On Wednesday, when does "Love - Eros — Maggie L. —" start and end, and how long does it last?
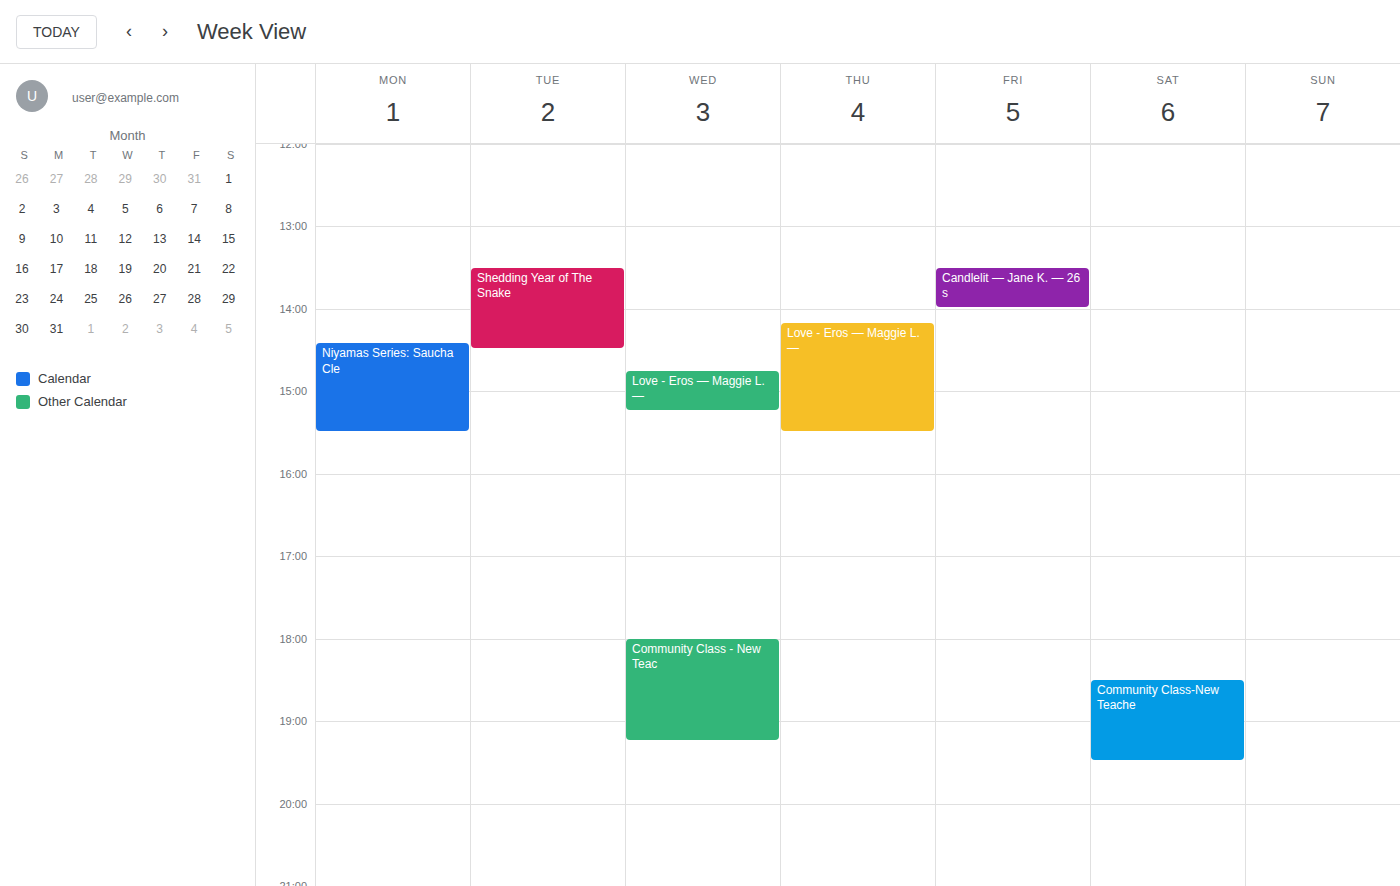
14:45 to 15:15, 30 minutes